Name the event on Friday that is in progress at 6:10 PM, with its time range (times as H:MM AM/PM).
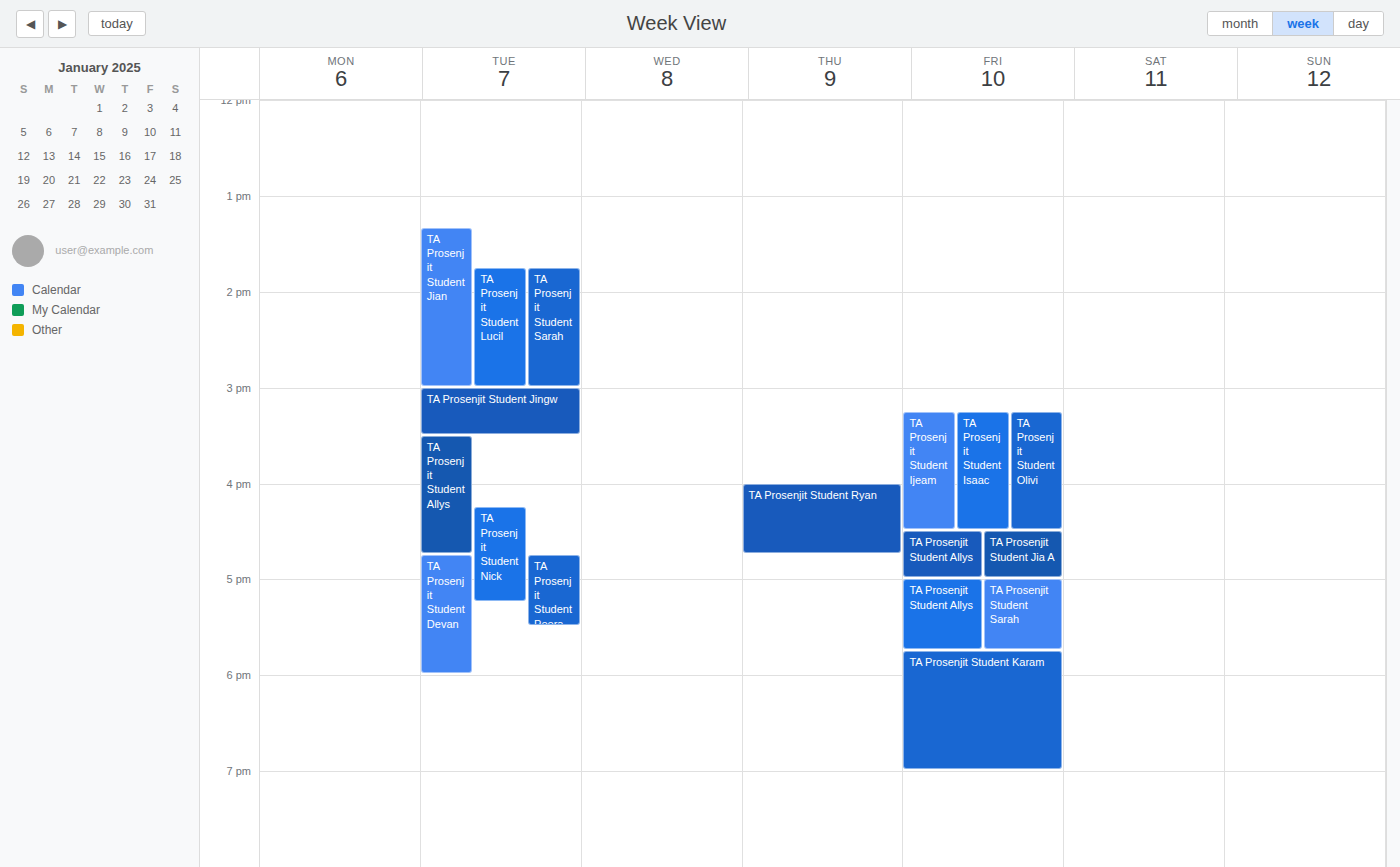
"TA Prosenjit Student Karam", 5:45 PM to 7:00 PM